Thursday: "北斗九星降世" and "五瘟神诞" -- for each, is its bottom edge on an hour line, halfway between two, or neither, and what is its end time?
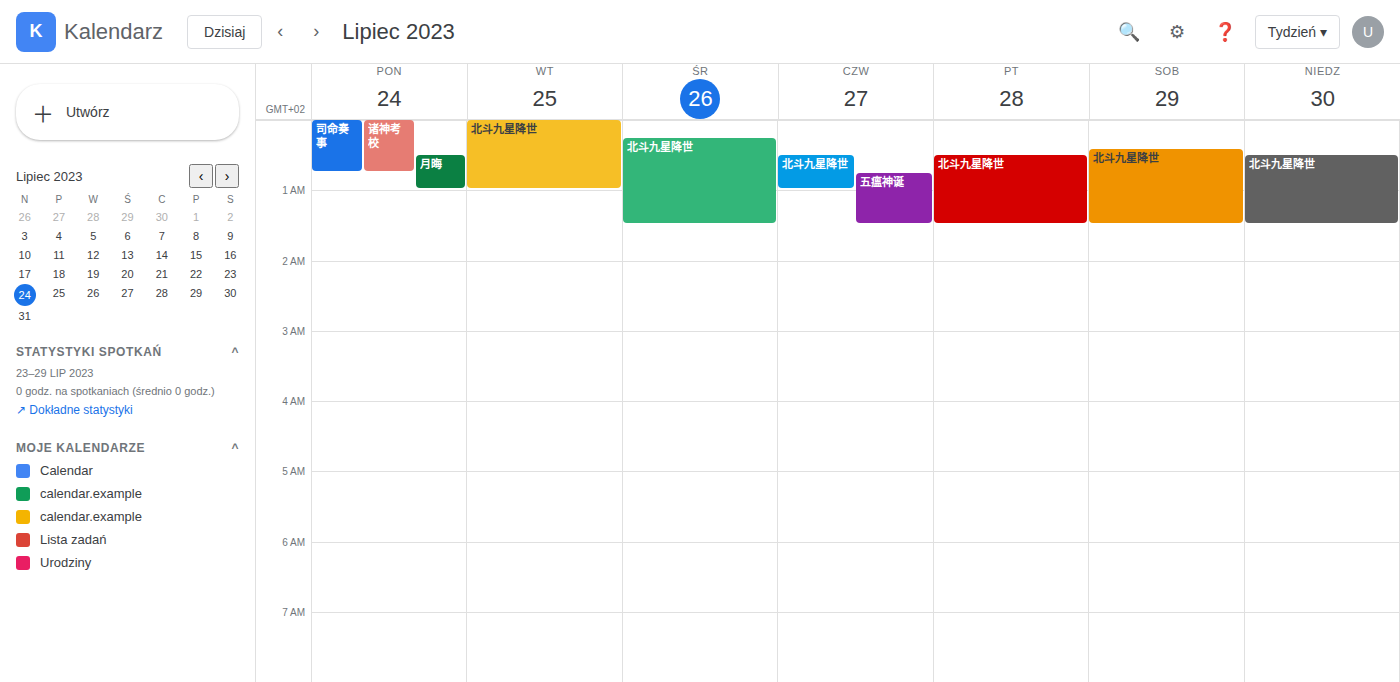
"北斗九星降世": 1:00 AM, exactly on the 1 AM line. "五瘟神诞": 1:30 AM, halfway between the 1 AM and 2 AM lines.